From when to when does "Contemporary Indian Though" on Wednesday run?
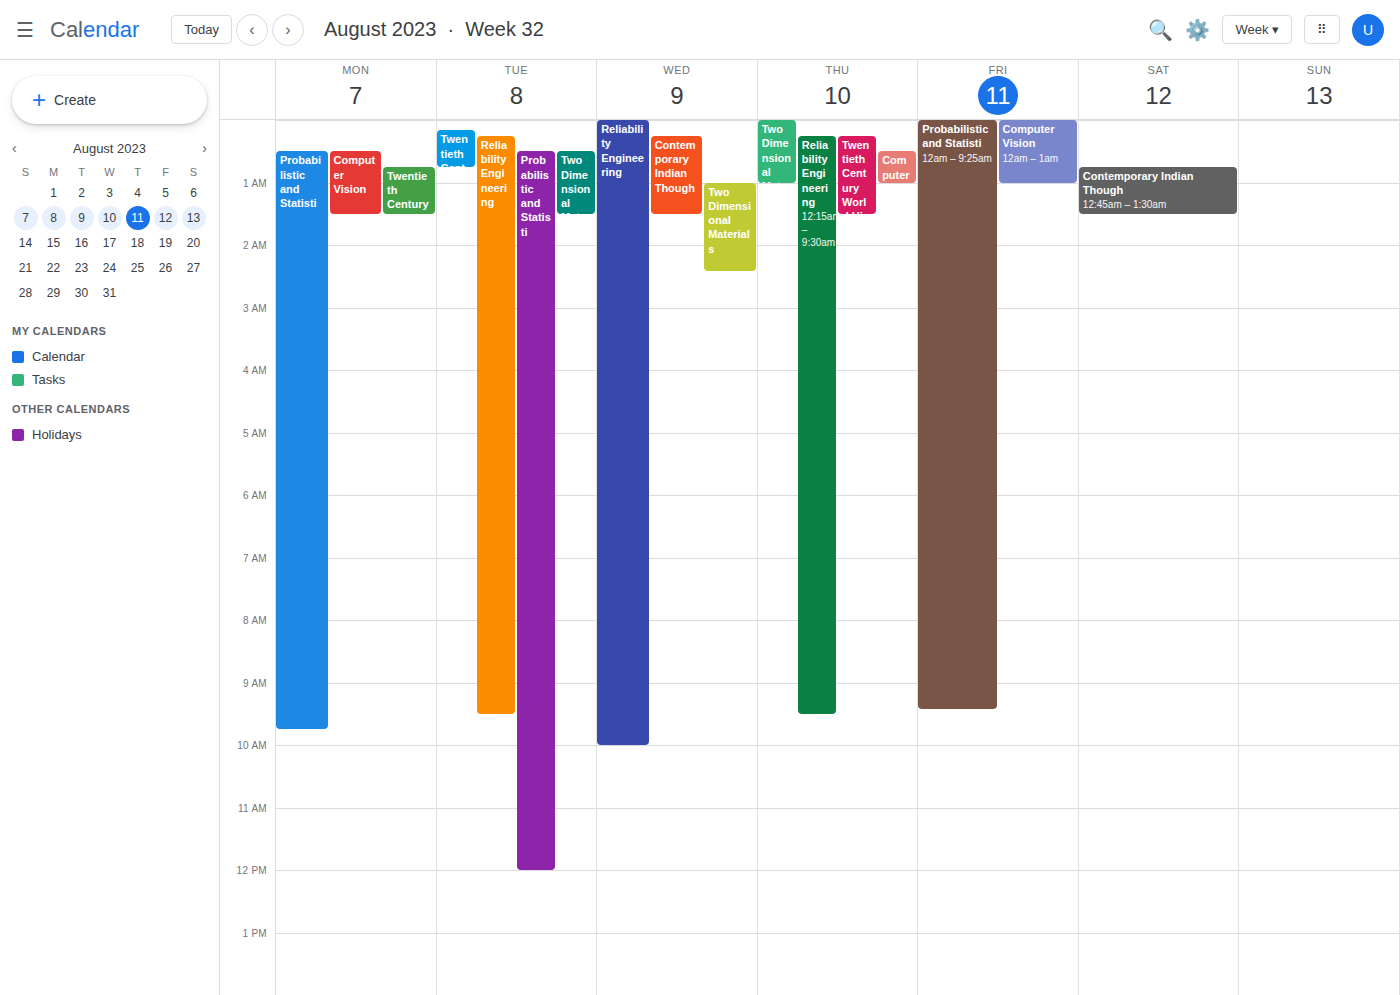
12:15 AM to 1:30 AM